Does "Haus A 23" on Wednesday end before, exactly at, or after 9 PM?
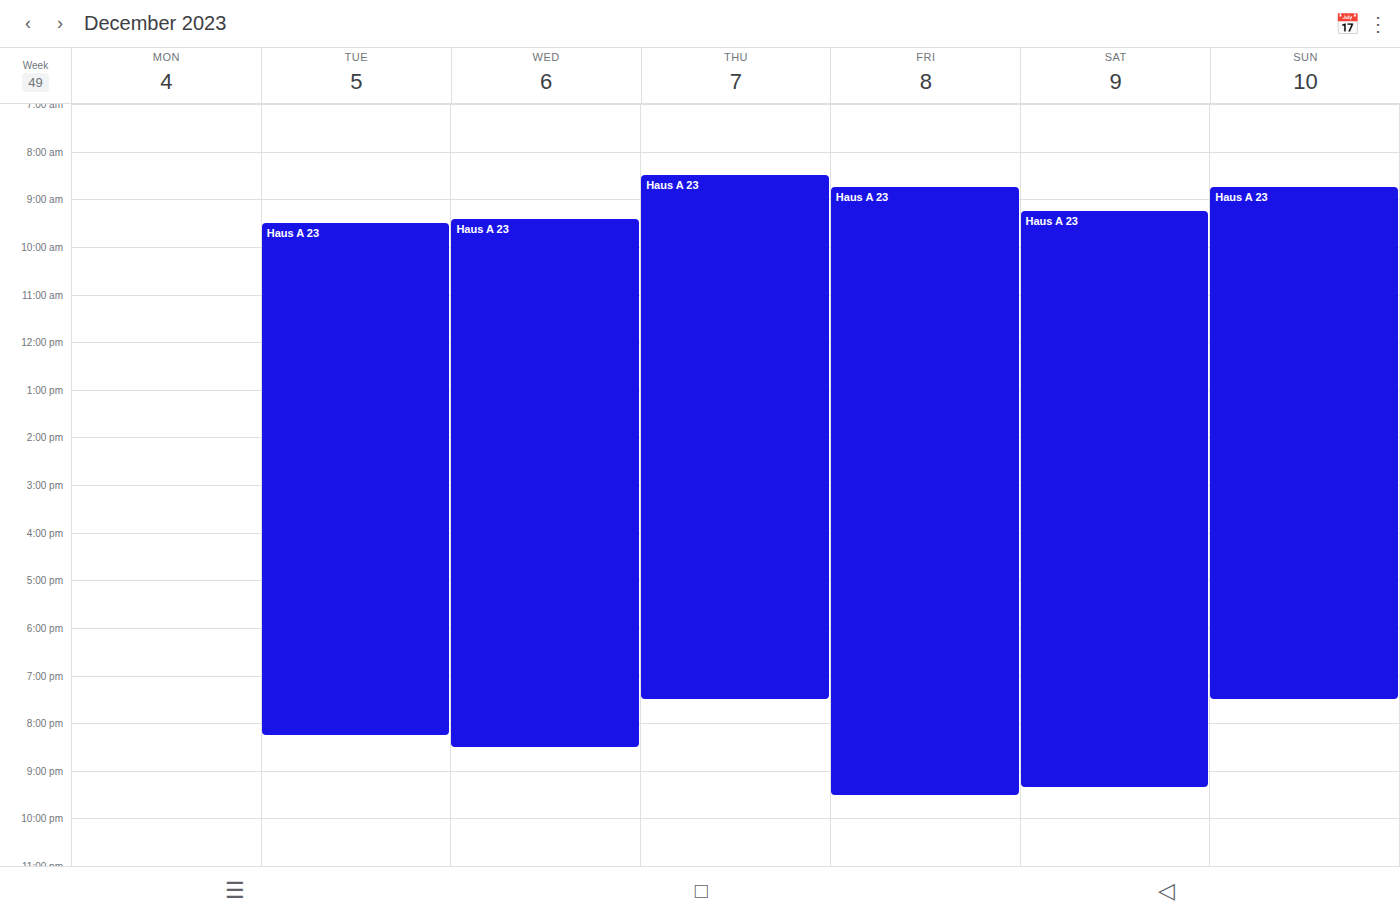
8:30 PM -- before 9 PM, 30 minutes above the 9 PM line.